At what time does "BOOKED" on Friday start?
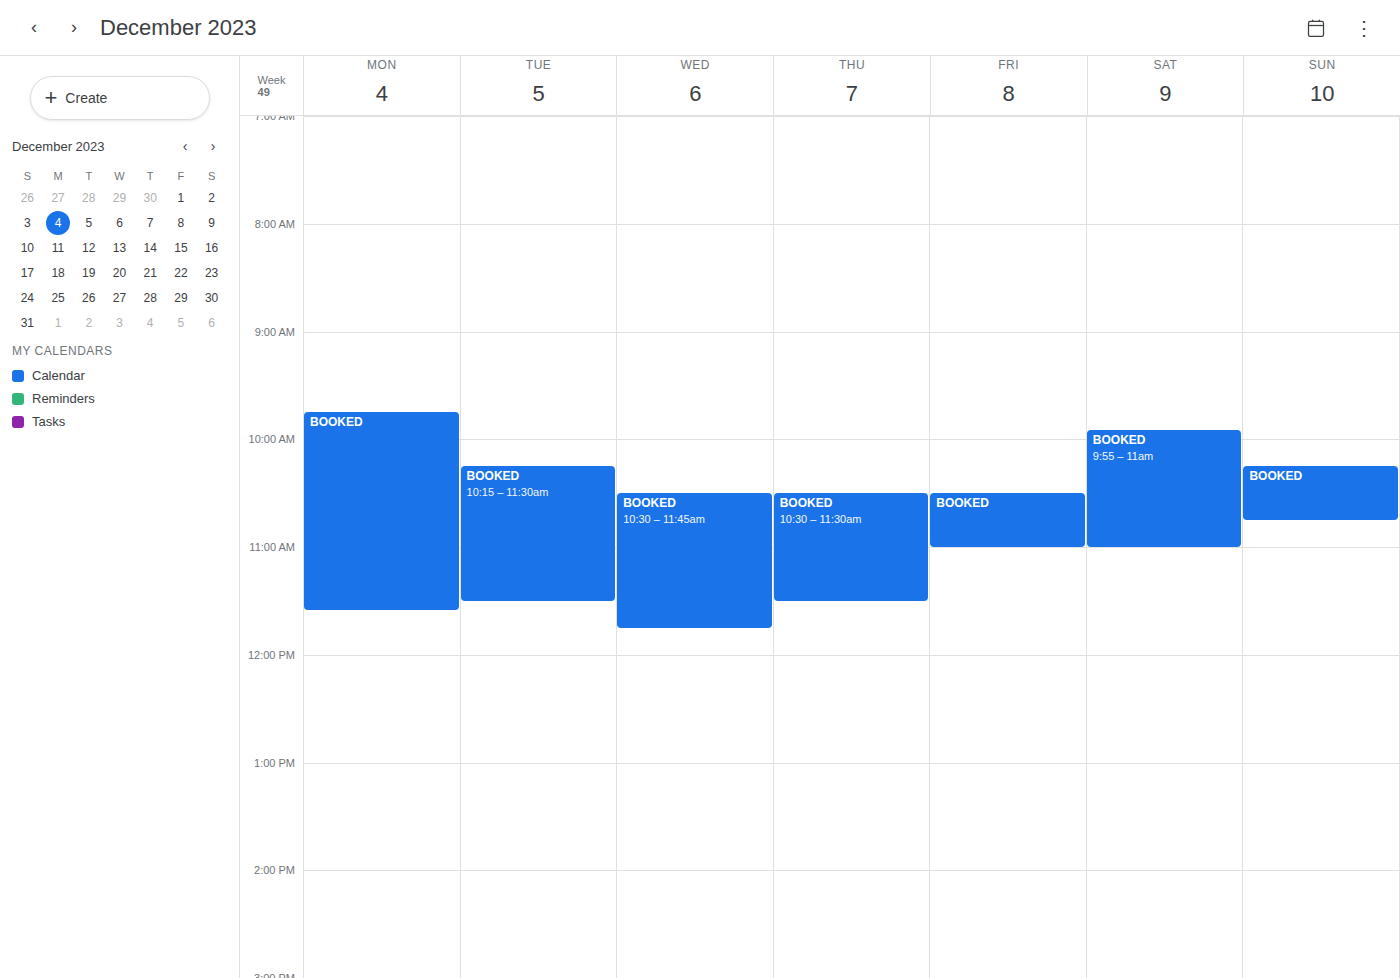
10:30 AM